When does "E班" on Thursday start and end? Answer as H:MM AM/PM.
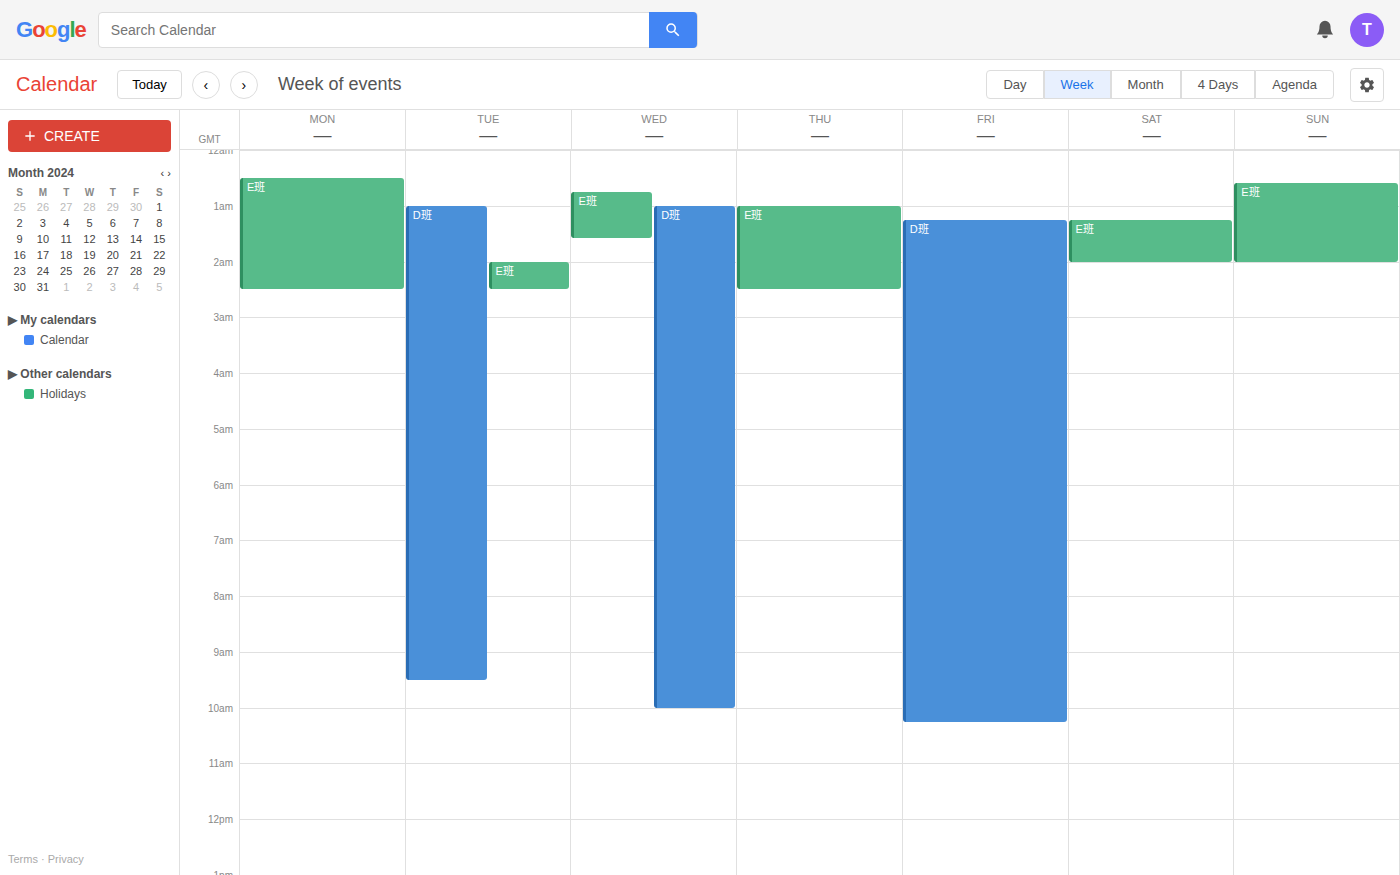
1:00 AM to 2:30 AM